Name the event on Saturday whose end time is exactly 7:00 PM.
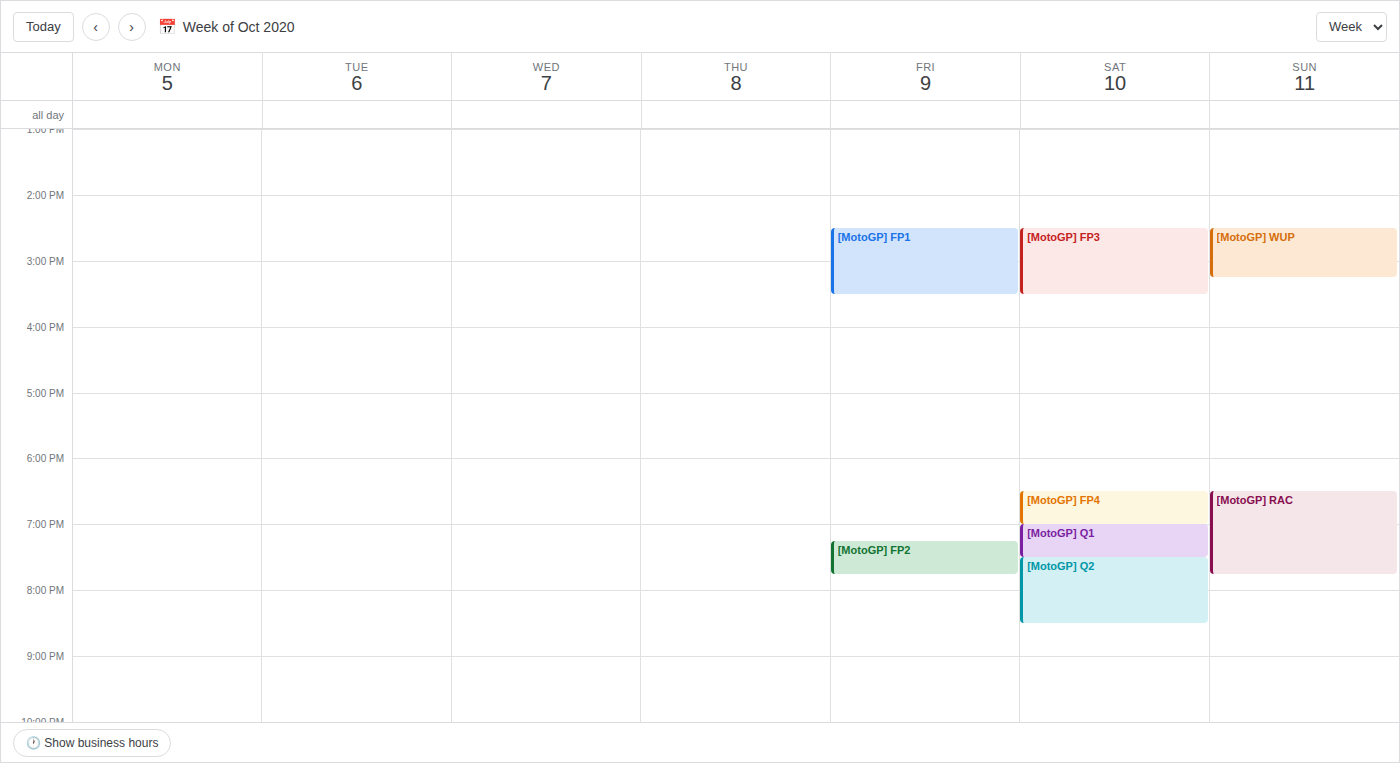
"[MotoGP] FP4"